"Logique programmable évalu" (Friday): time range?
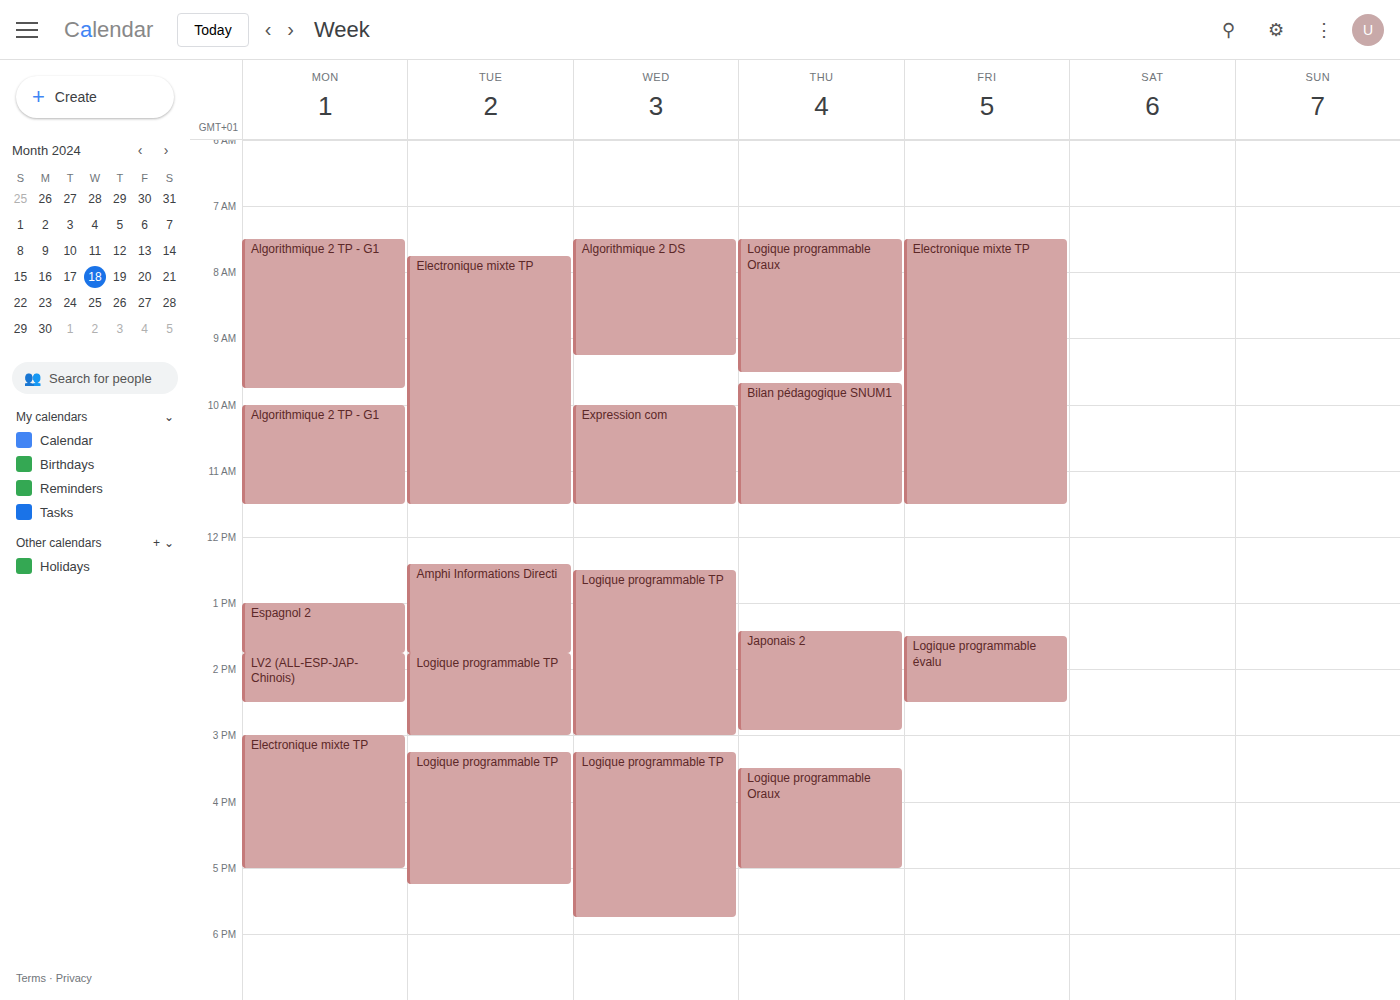
1:30 PM to 2:30 PM